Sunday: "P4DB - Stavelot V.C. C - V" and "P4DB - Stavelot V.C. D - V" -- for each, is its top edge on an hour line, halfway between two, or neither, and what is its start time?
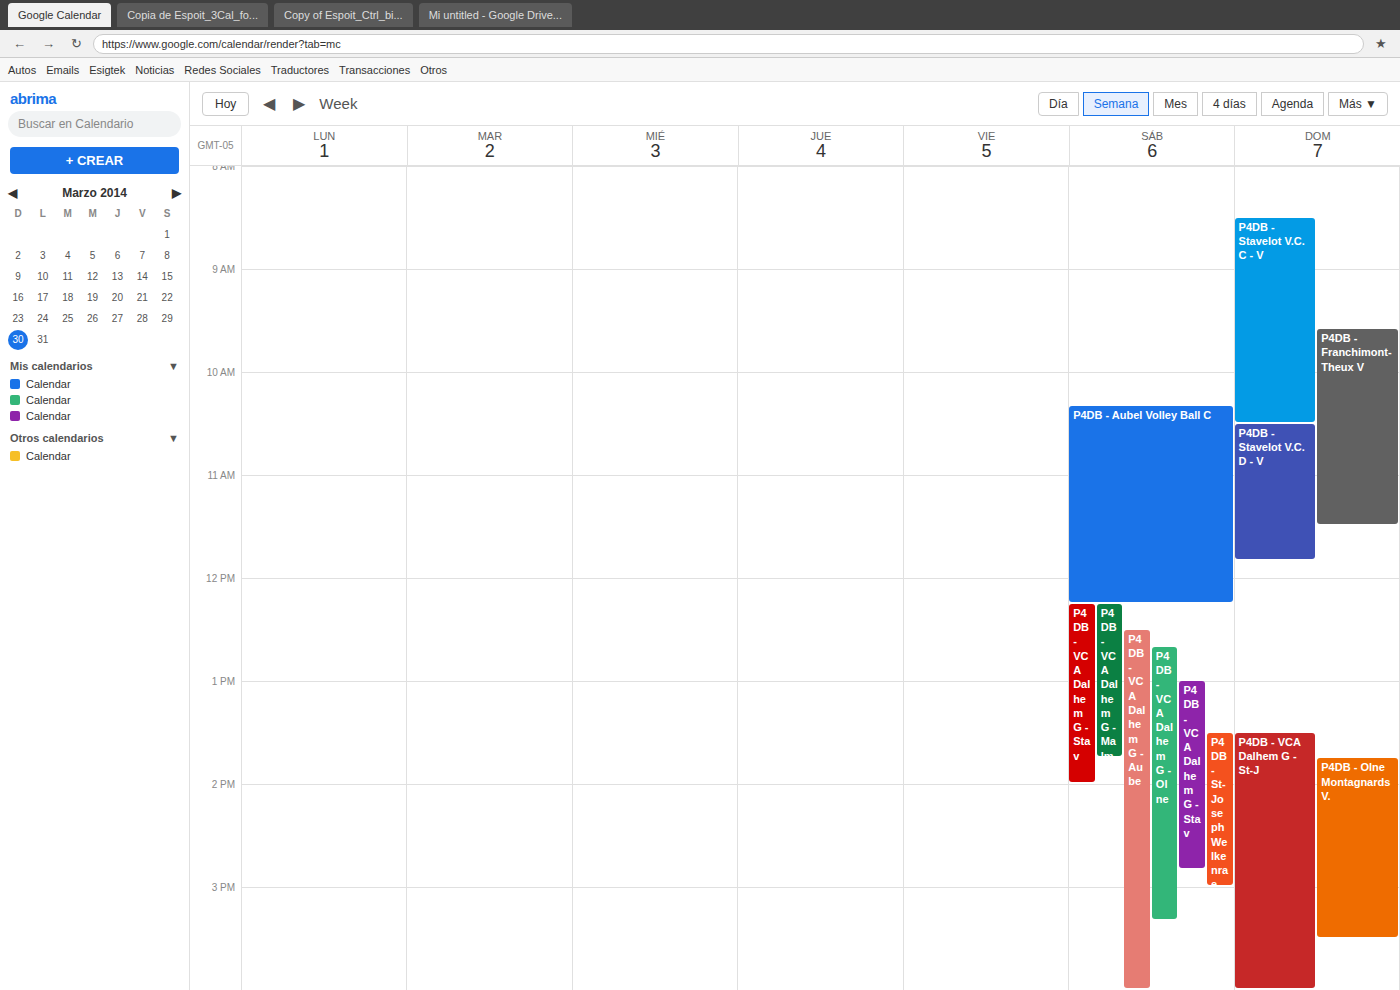
"P4DB - Stavelot V.C. C - V": 8:30 AM, halfway between the 8 AM and 9 AM lines. "P4DB - Stavelot V.C. D - V": 10:30 AM, halfway between the 10 AM and 11 AM lines.